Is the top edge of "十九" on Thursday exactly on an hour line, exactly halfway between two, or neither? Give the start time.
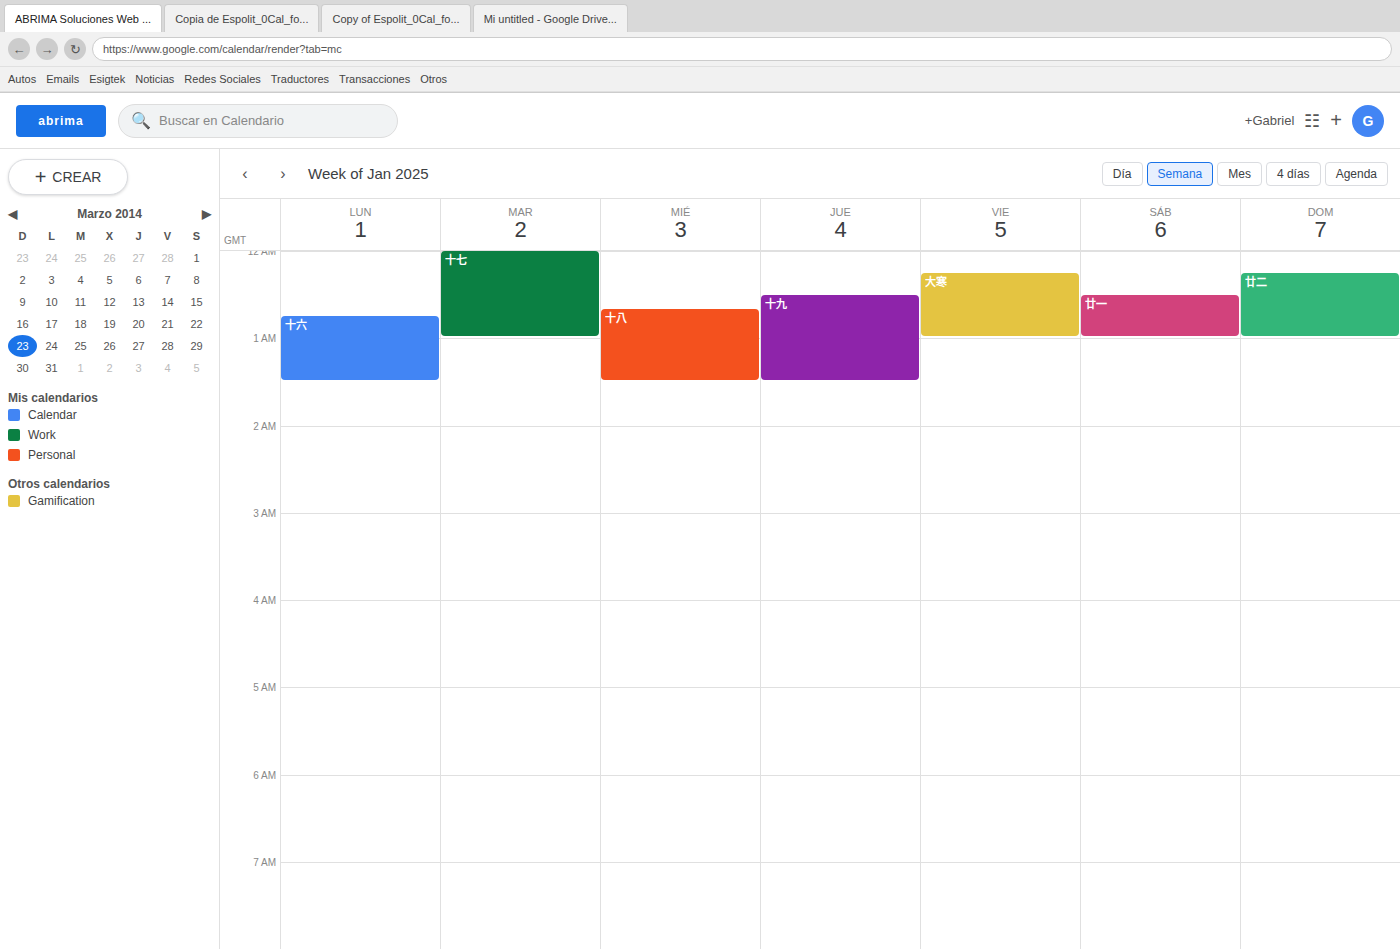
12:30 AM -- halfway between the 12 AM and 1 AM lines.